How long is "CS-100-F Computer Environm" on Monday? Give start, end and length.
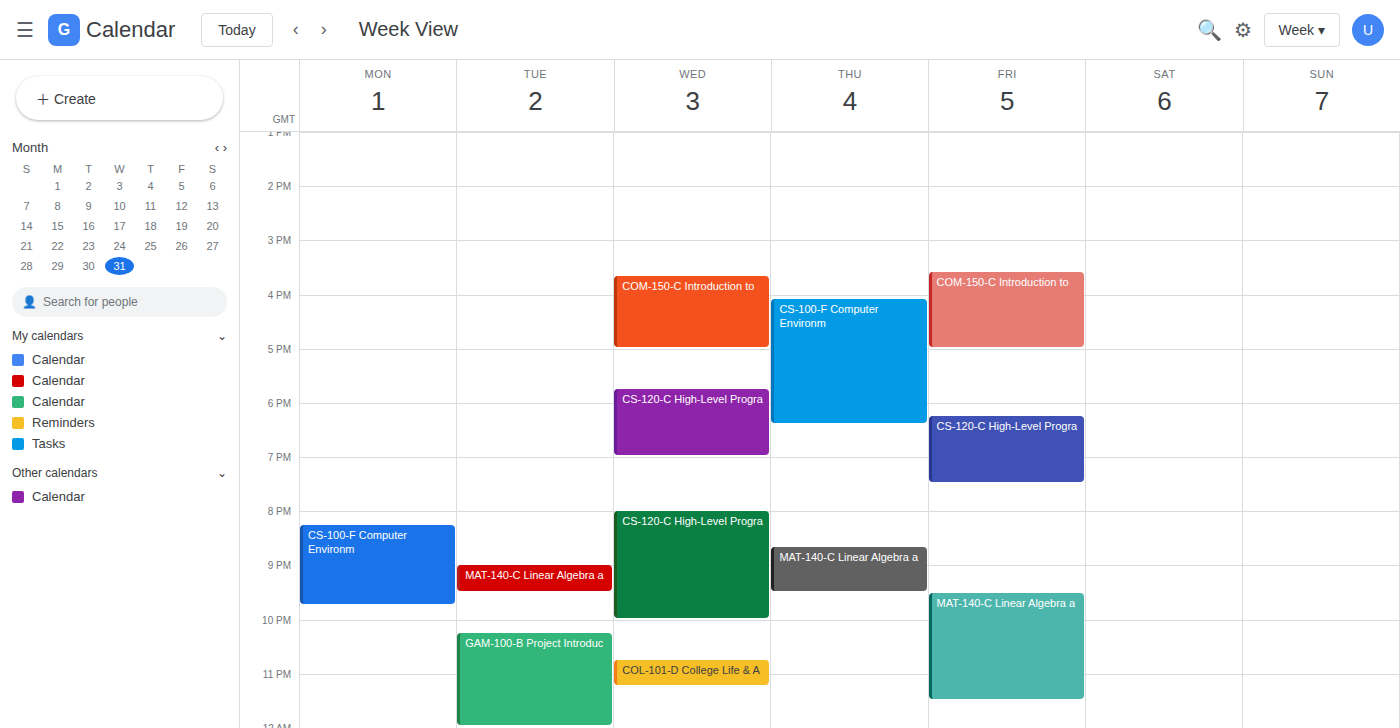
8:15 PM to 9:45 PM, 1 hour 30 minutes